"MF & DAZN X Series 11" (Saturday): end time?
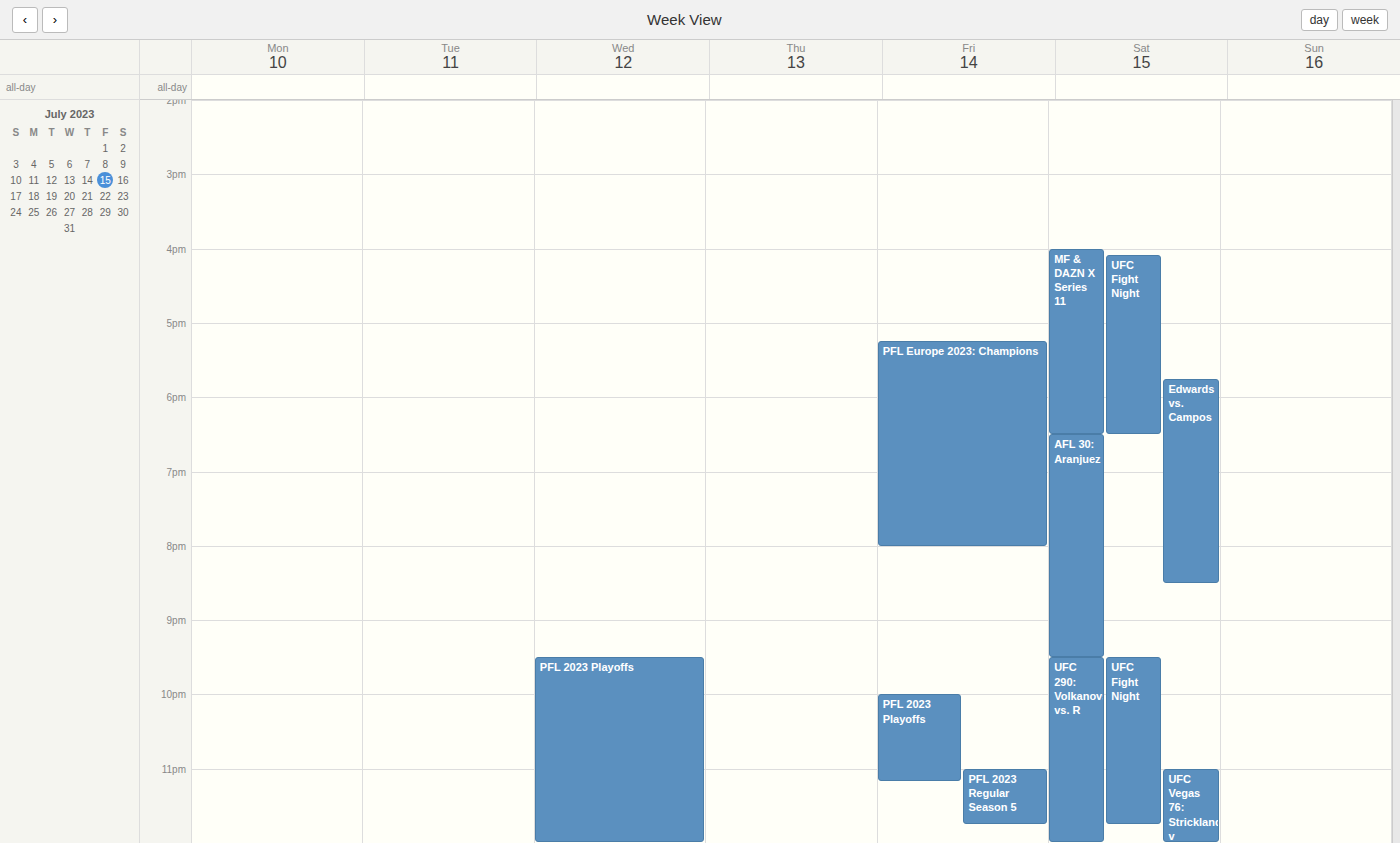
6:30 PM